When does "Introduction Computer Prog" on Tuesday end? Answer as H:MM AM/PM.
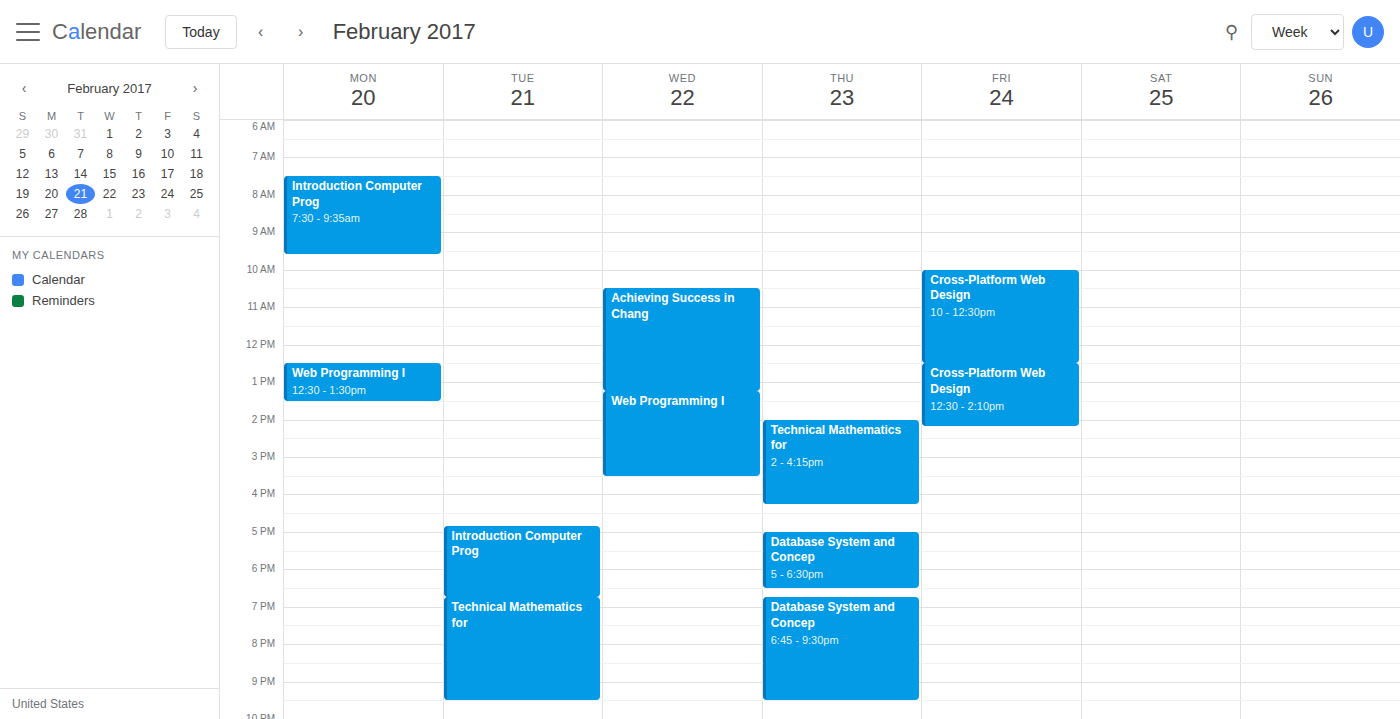
6:45 PM